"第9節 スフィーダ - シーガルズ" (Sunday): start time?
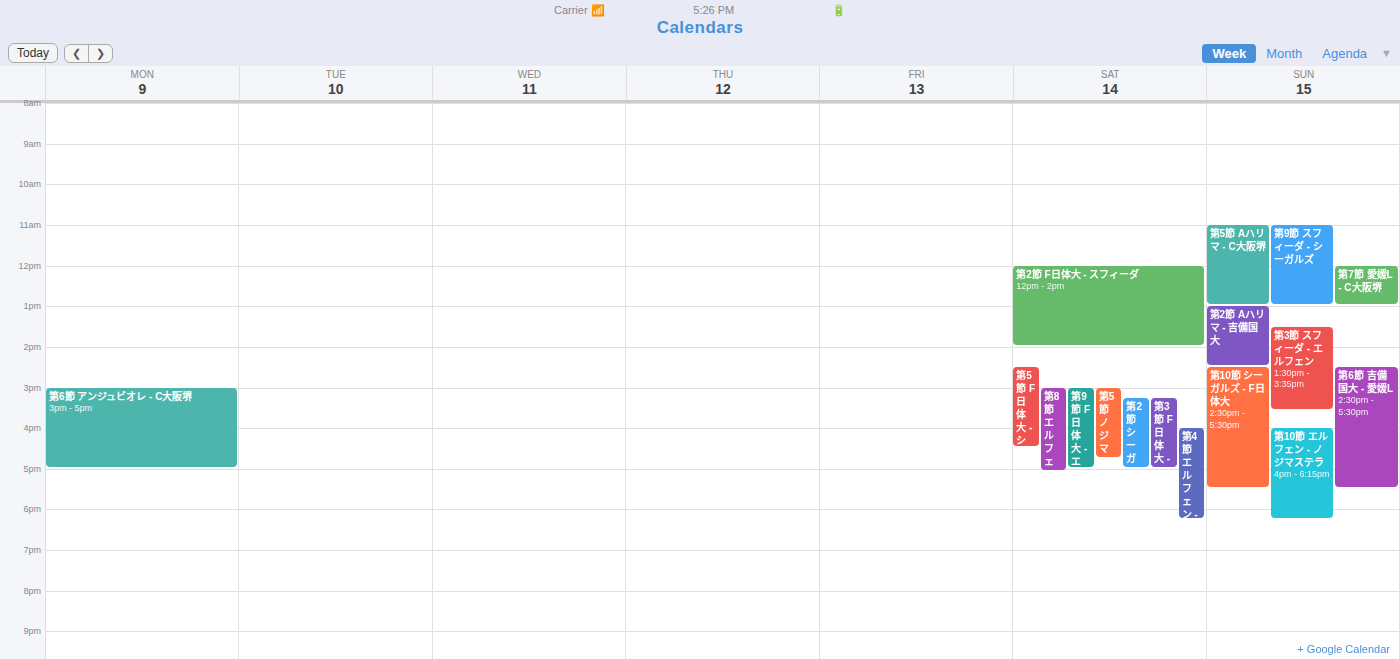
11:00 AM